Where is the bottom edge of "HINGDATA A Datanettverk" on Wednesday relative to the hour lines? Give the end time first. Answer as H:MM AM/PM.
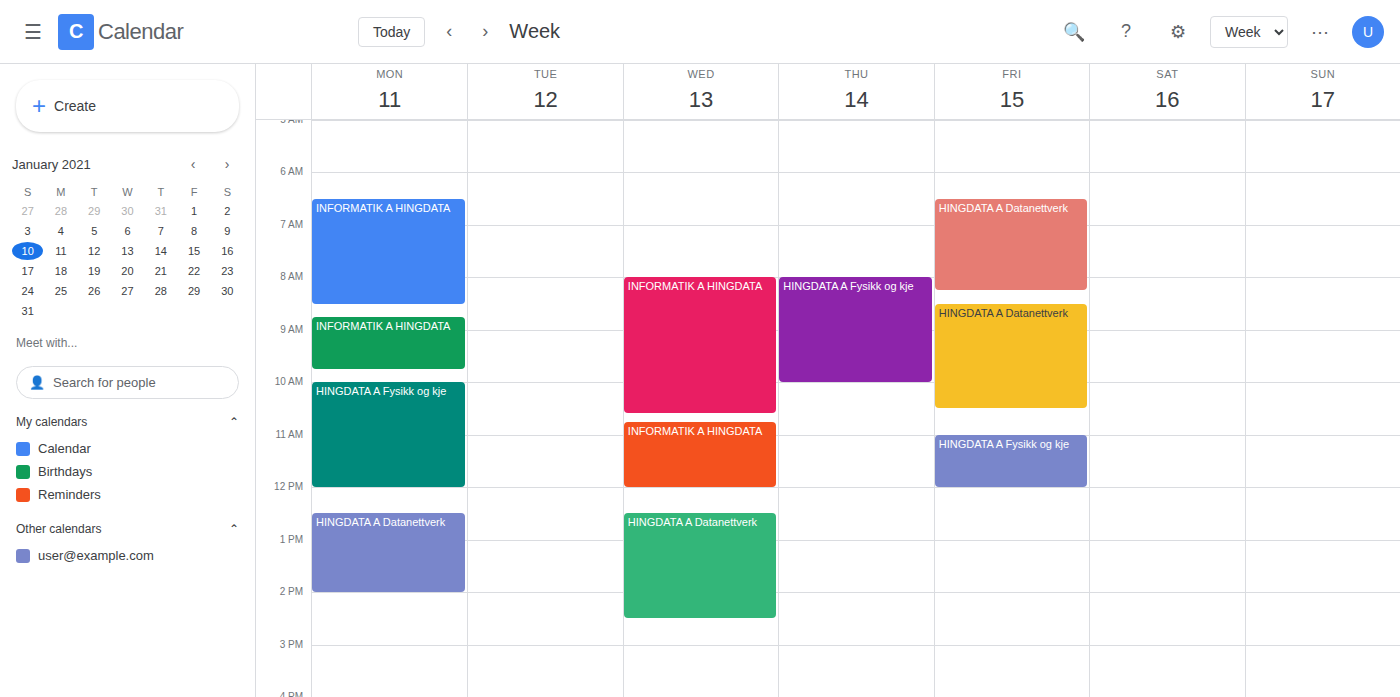
2:30 PM -- halfway between the 2 PM and 3 PM lines.